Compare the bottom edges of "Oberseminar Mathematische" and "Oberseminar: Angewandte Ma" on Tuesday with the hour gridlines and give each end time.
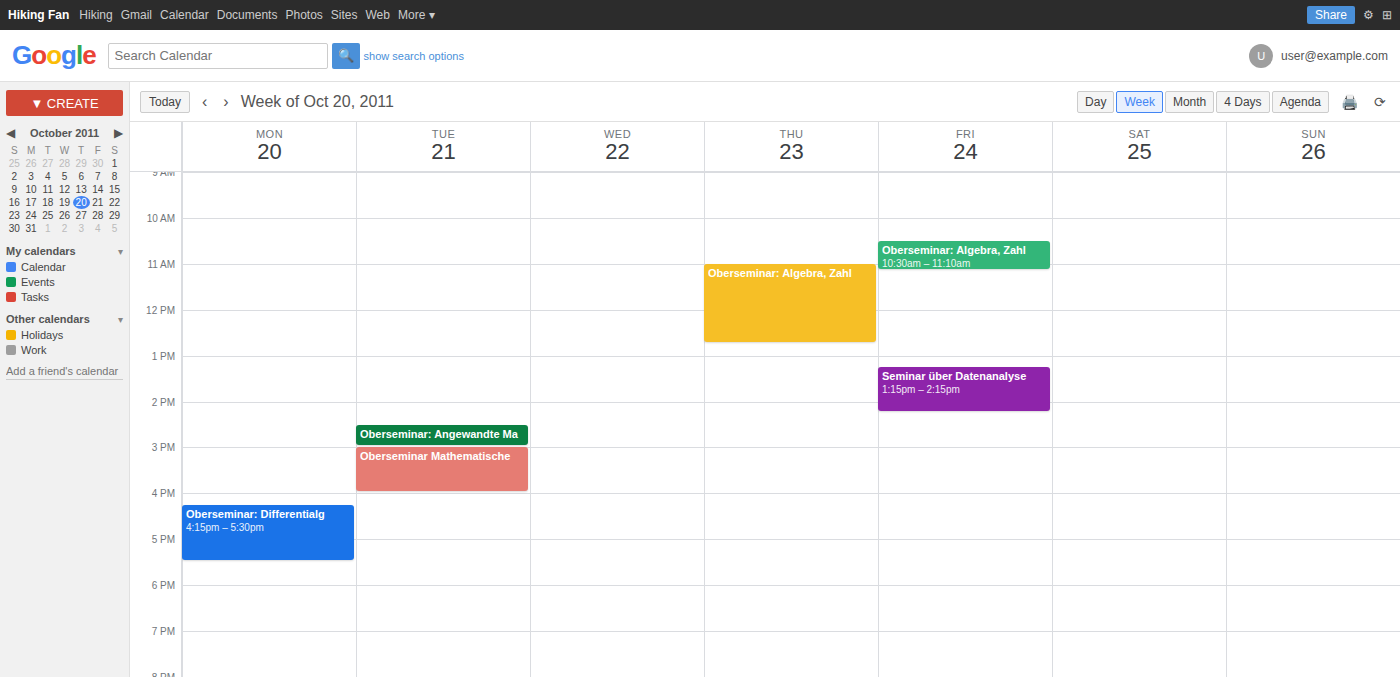
"Oberseminar Mathematische": 4:00 PM, exactly on the 4 PM line. "Oberseminar: Angewandte Ma": 3:00 PM, exactly on the 3 PM line.